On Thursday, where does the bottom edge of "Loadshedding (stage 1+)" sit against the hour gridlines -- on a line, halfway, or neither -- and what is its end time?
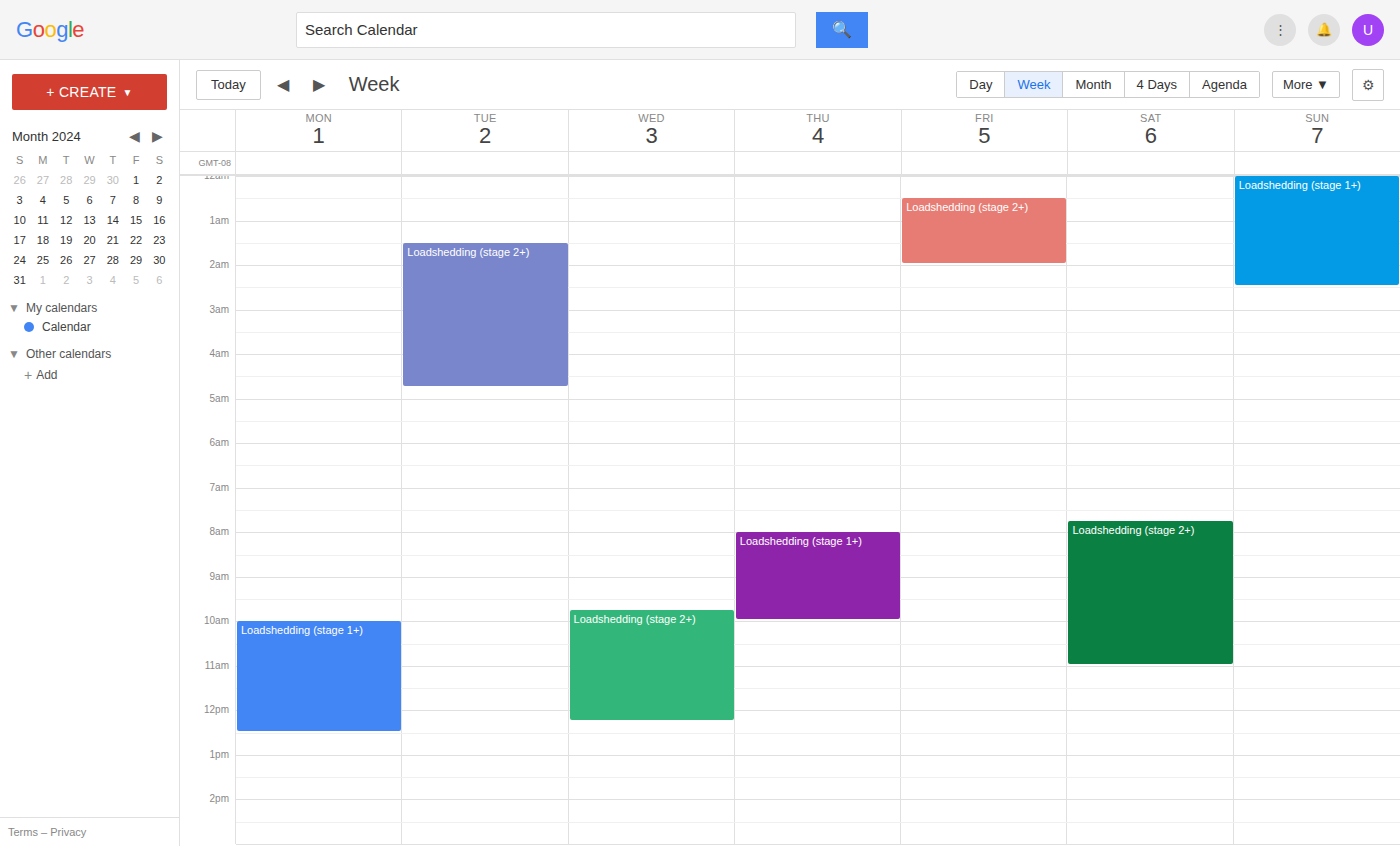
10:00 AM -- exactly on the 10 AM line.